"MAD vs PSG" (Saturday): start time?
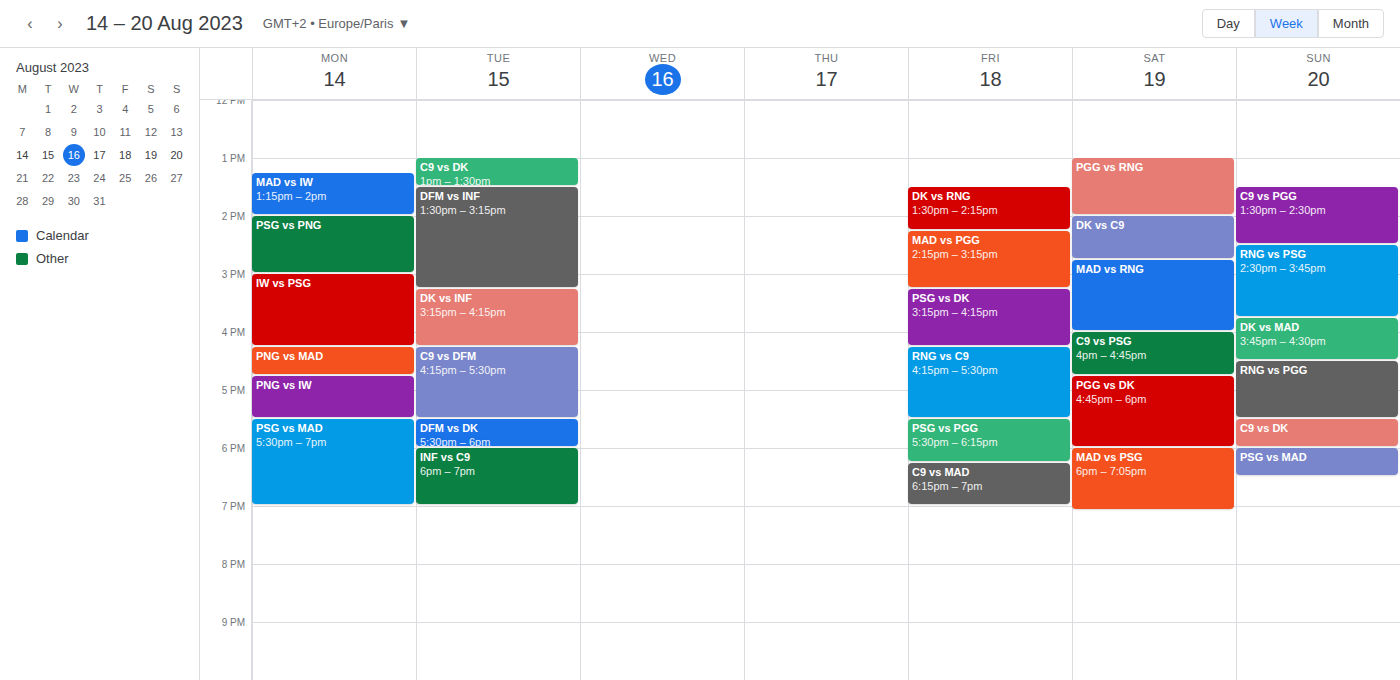
6:00 PM